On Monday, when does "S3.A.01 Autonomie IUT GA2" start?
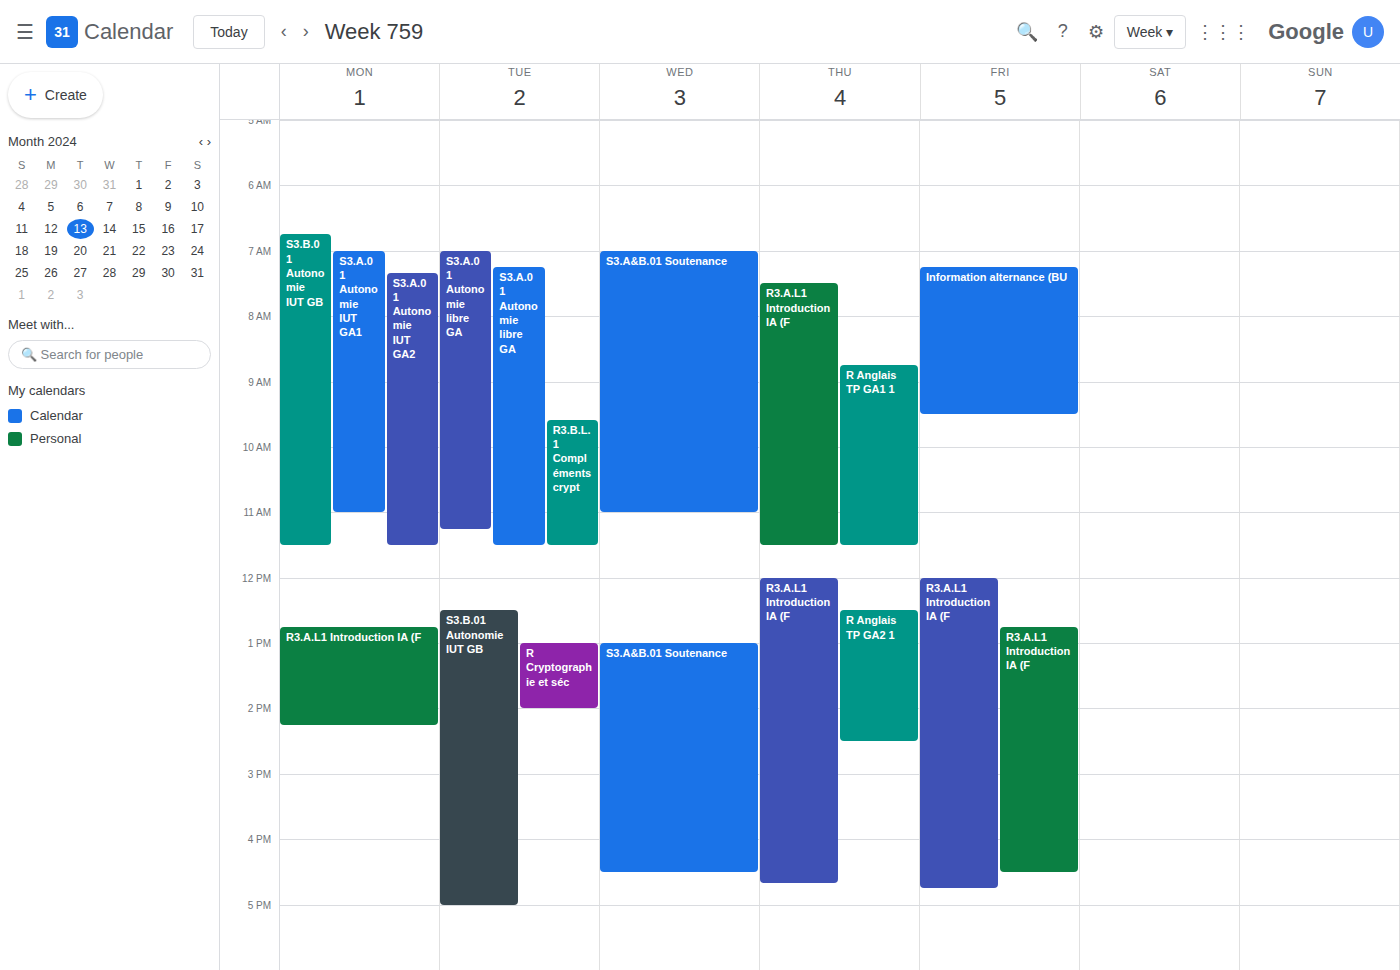
7:20 AM